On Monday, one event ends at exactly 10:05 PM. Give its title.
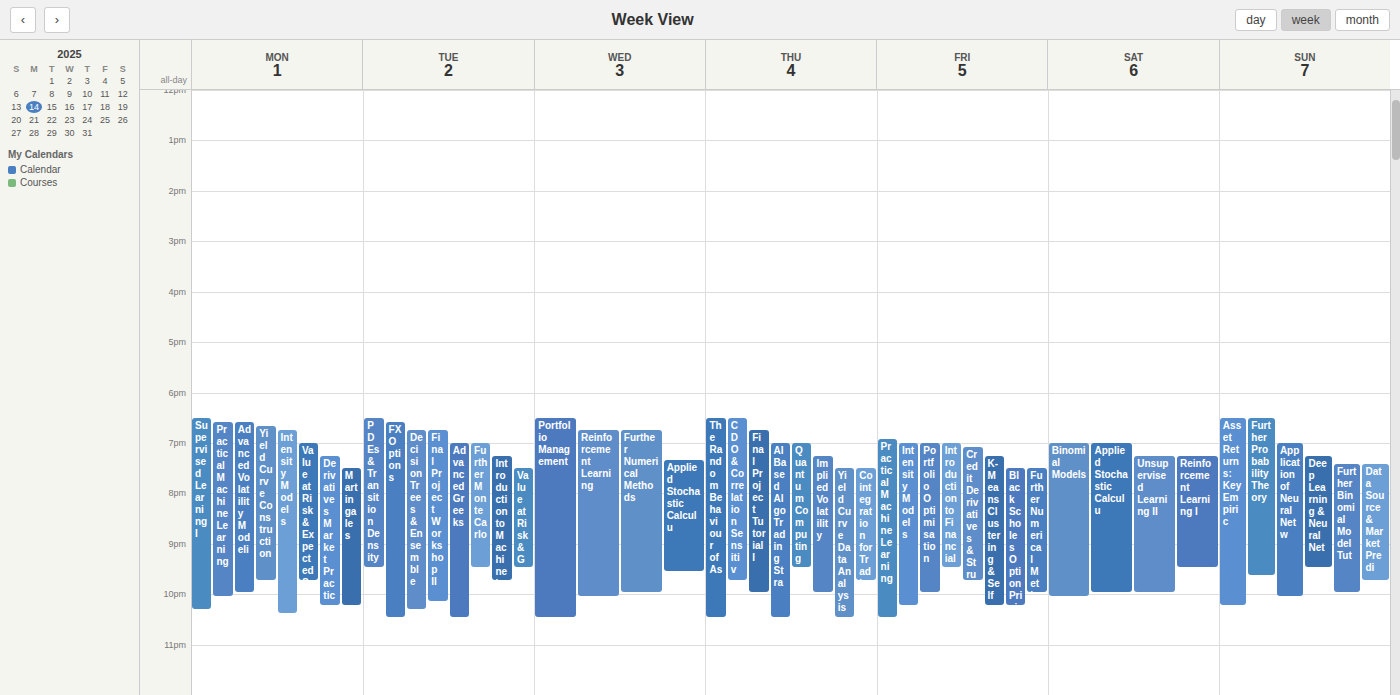
"Practical Machine Learning"